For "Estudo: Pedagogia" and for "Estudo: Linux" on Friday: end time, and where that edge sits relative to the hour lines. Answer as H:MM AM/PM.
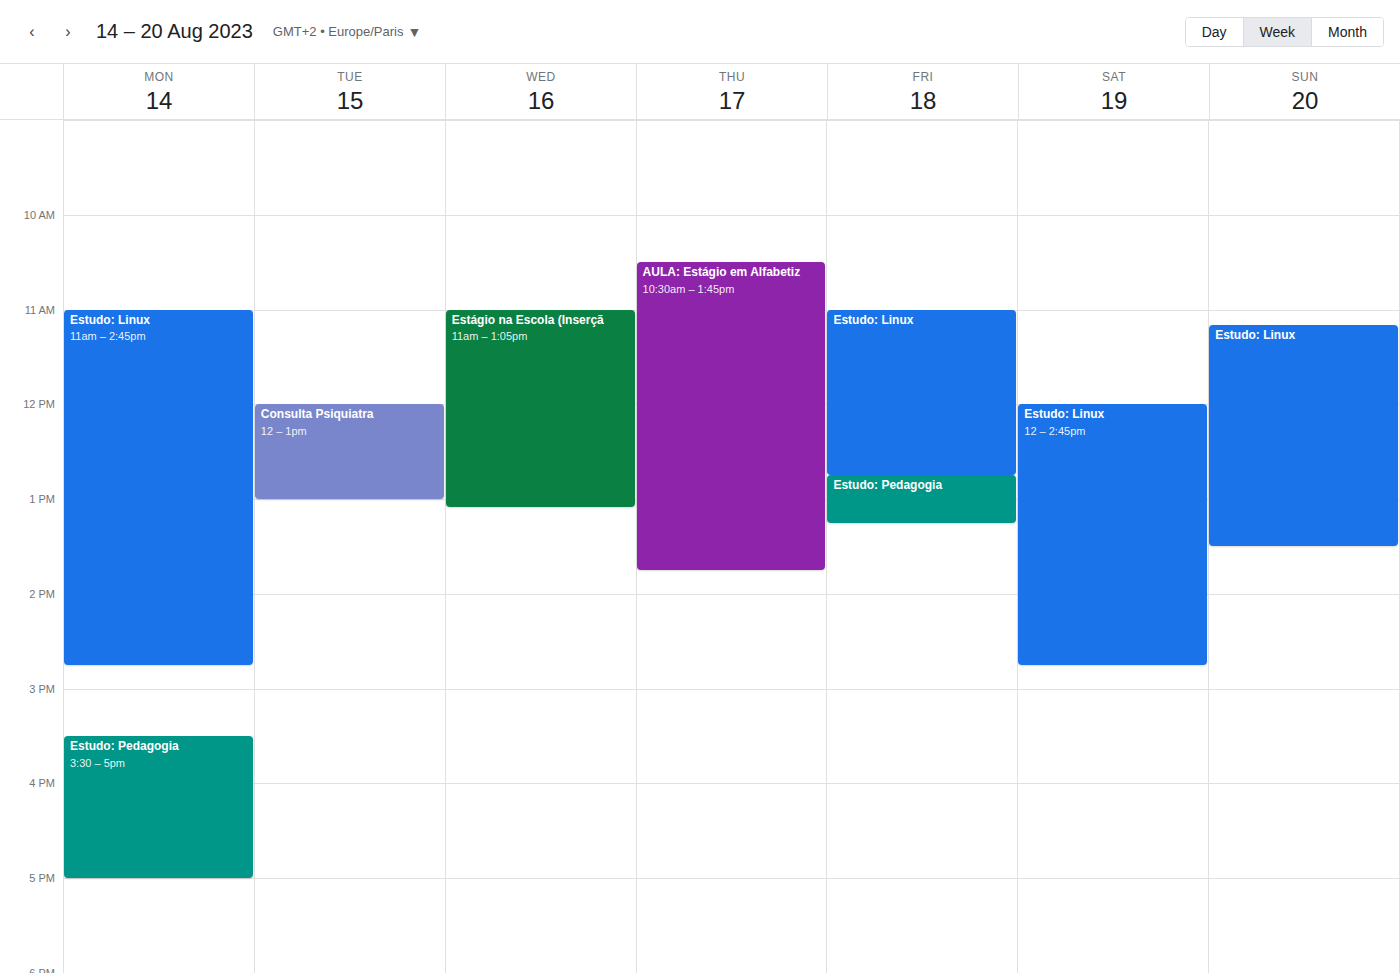
"Estudo: Pedagogia": 1:15 PM, neither: a quarter of the way from the 1 PM line to the 2 PM line. "Estudo: Linux": 12:45 PM, neither: three quarters of the way from the 12 PM line to the 1 PM line.